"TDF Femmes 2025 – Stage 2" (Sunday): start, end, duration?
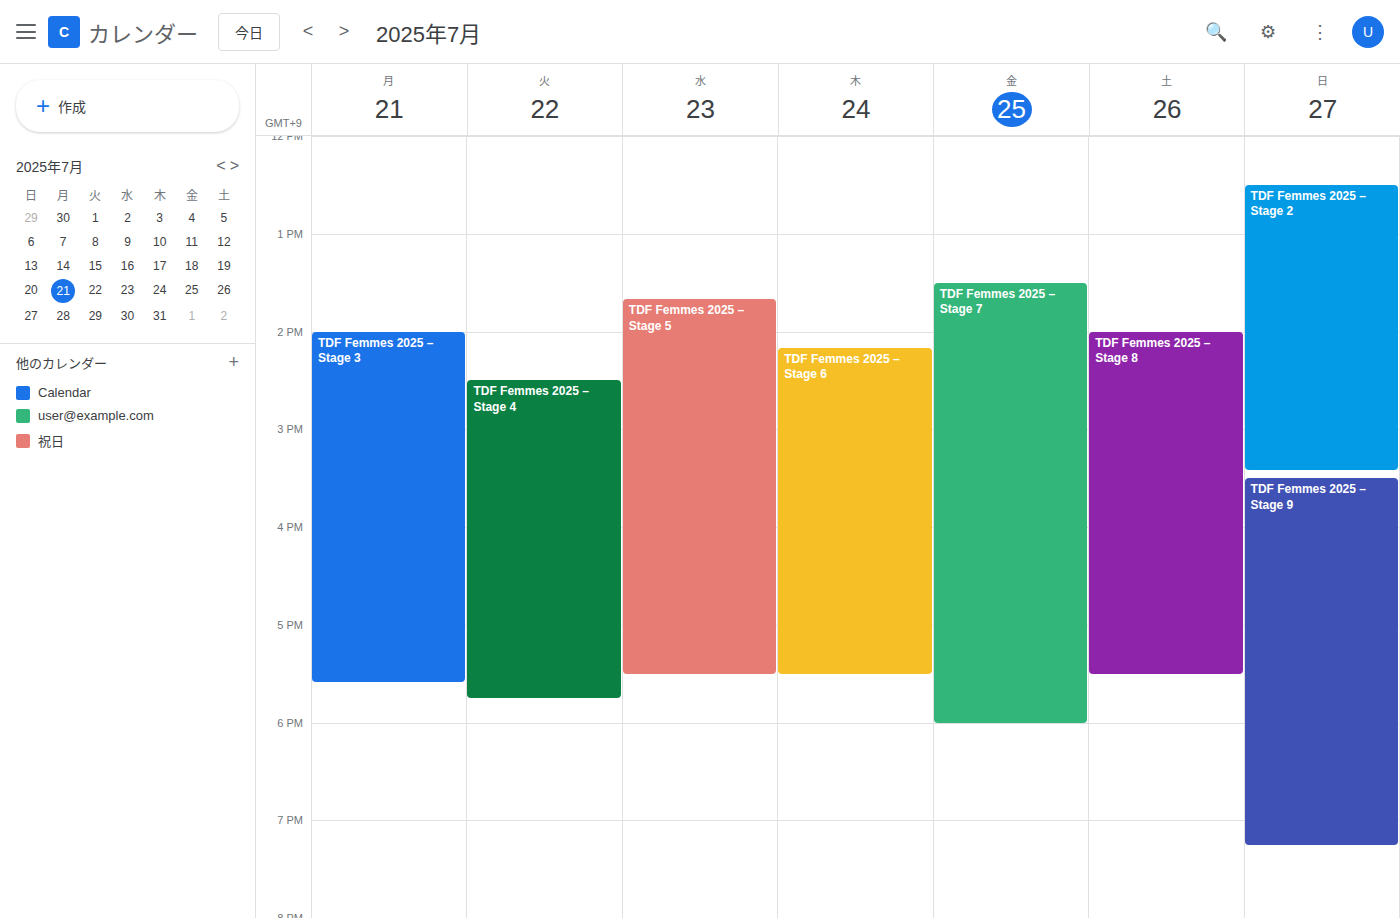
12:30 PM to 3:25 PM, 2 hours 55 minutes